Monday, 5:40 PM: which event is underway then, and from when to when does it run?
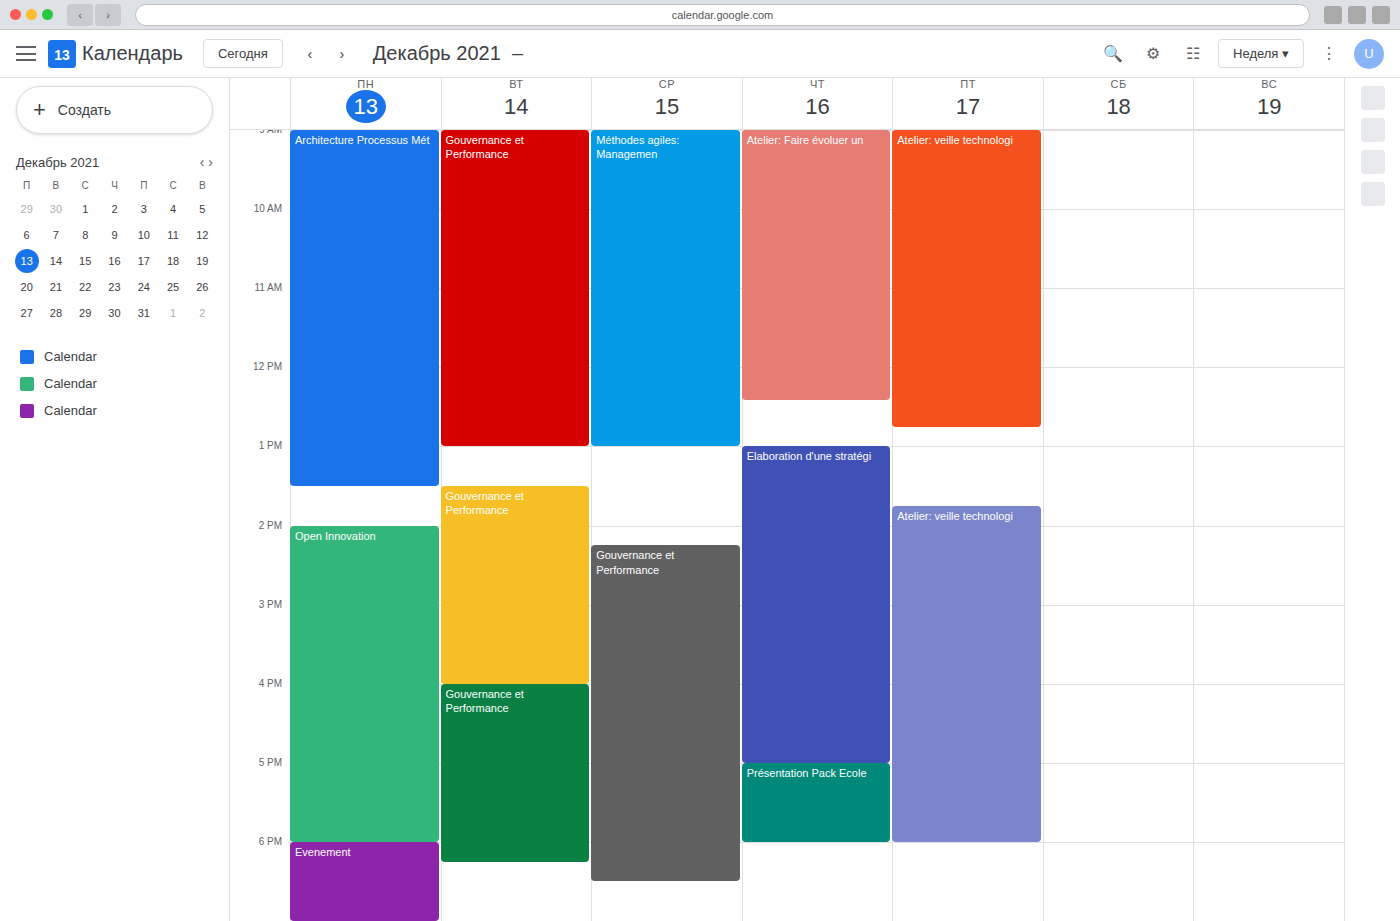
"Open Innovation", 2:00 PM to 6:00 PM